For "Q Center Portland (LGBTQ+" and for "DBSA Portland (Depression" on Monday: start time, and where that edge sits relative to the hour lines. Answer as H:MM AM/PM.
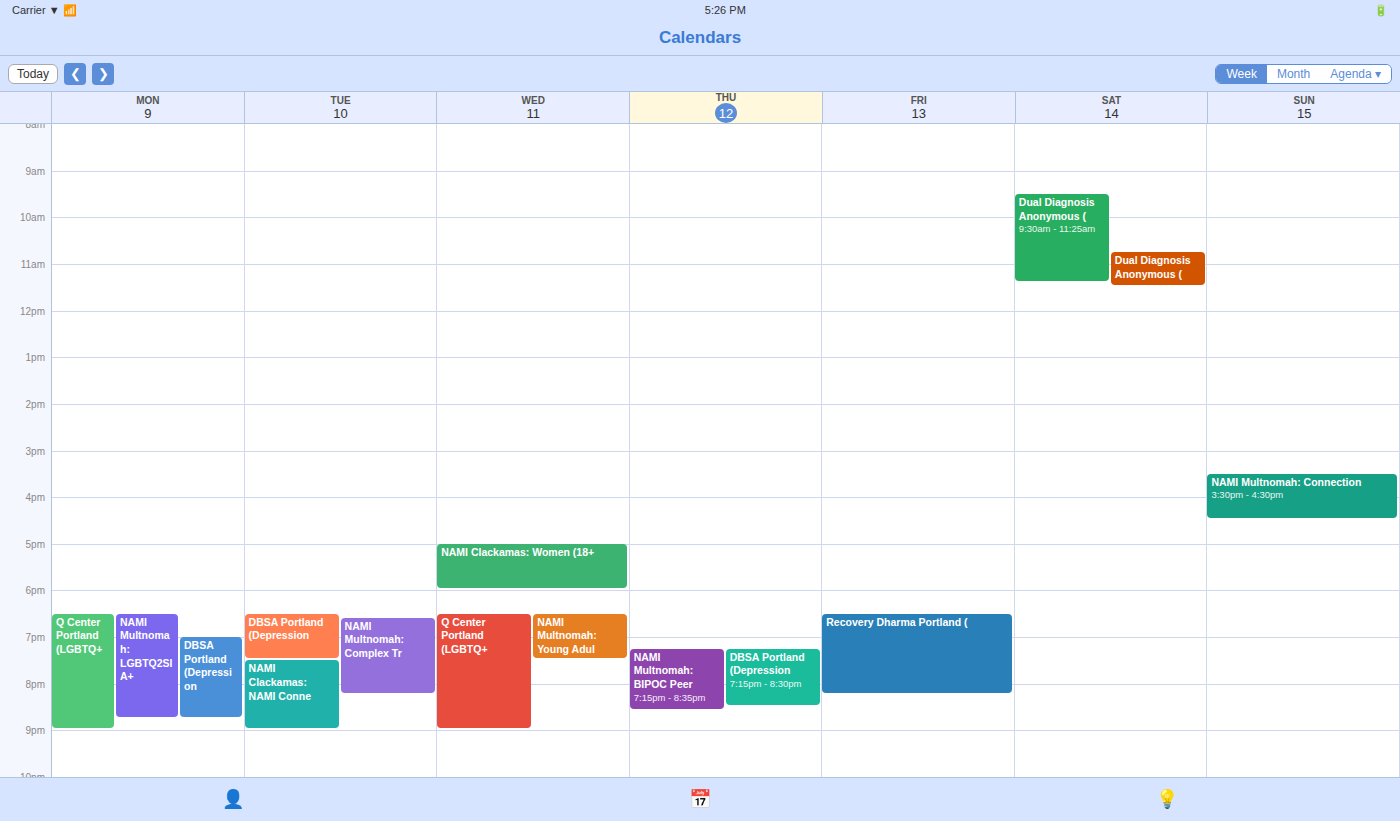
"Q Center Portland (LGBTQ+": 6:30 PM, halfway between the 6 PM and 7 PM lines. "DBSA Portland (Depression": 7:00 PM, exactly on the 7 PM line.